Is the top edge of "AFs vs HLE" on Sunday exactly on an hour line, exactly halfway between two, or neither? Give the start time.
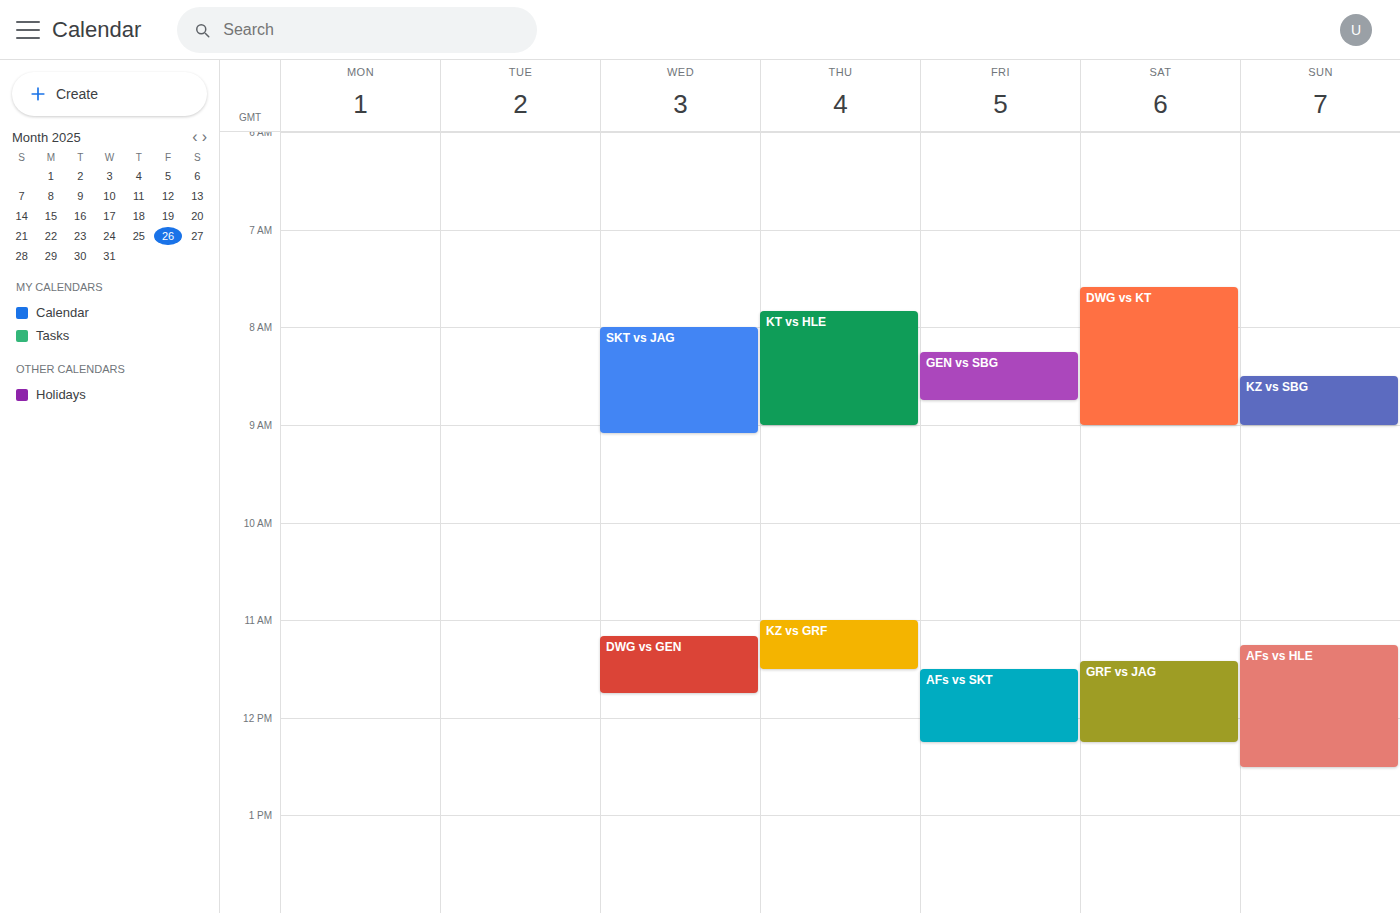
11:15 AM -- neither: a quarter of the way from the 11 AM line to the 12 PM line.